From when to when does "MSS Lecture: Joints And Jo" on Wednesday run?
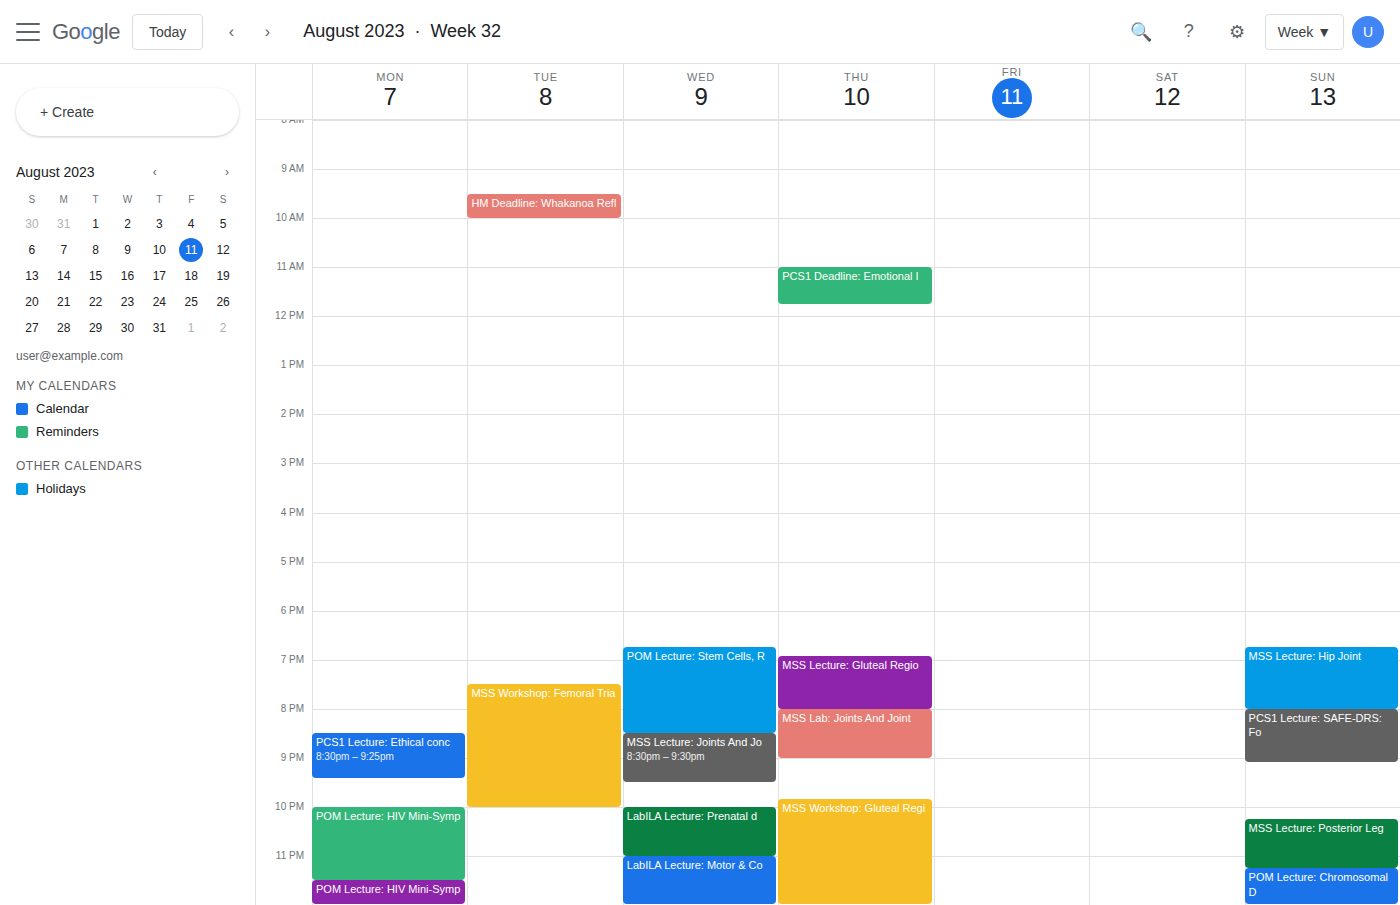
8:30 PM to 9:30 PM